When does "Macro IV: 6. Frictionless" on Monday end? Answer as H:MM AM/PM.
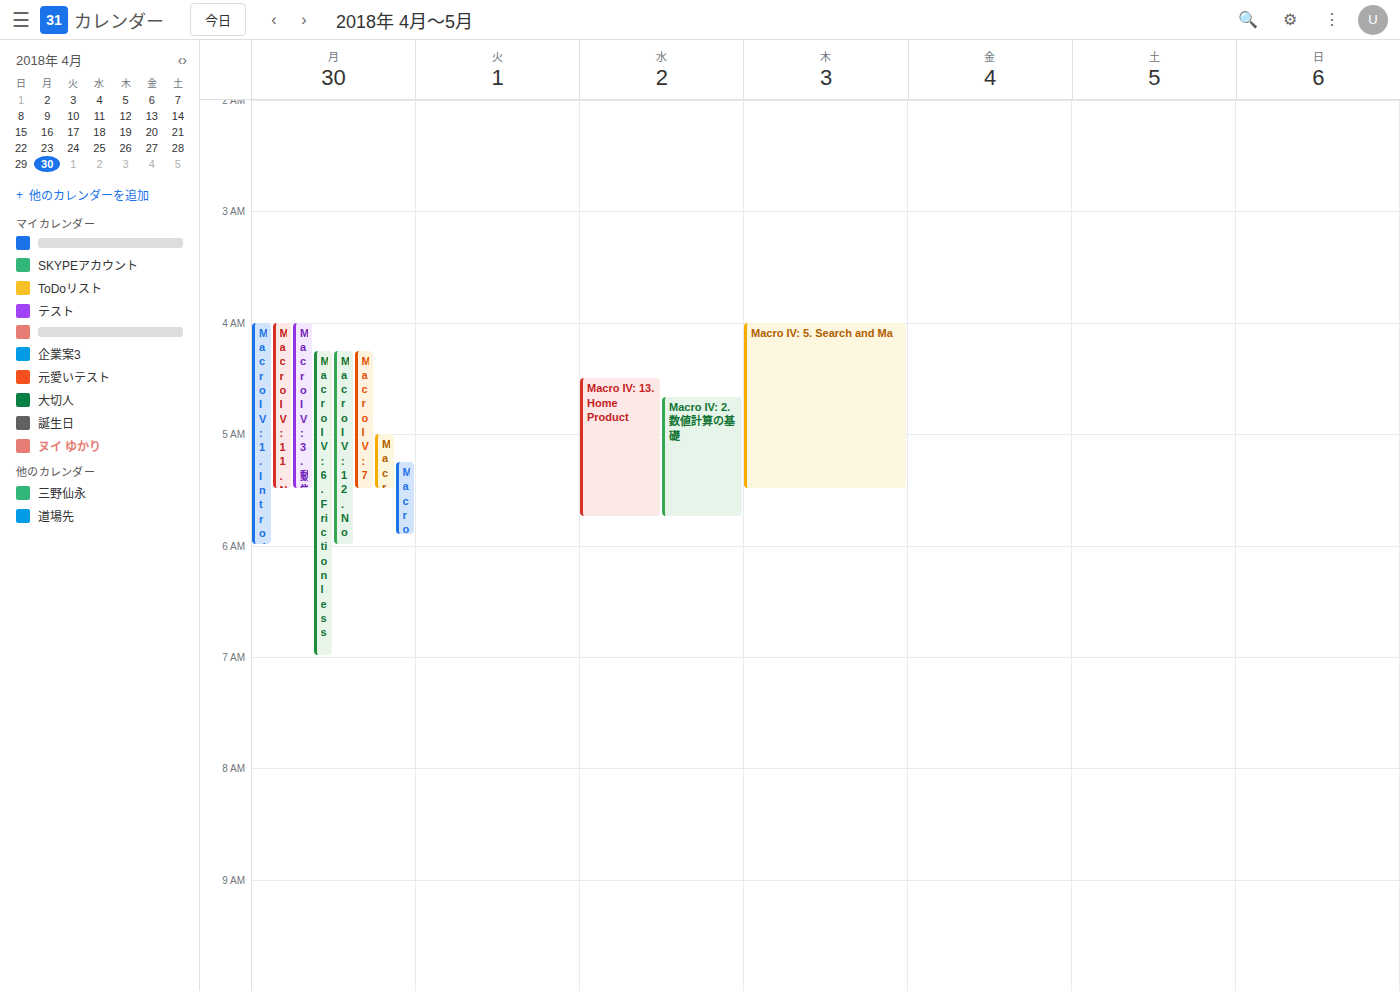
7:00 AM